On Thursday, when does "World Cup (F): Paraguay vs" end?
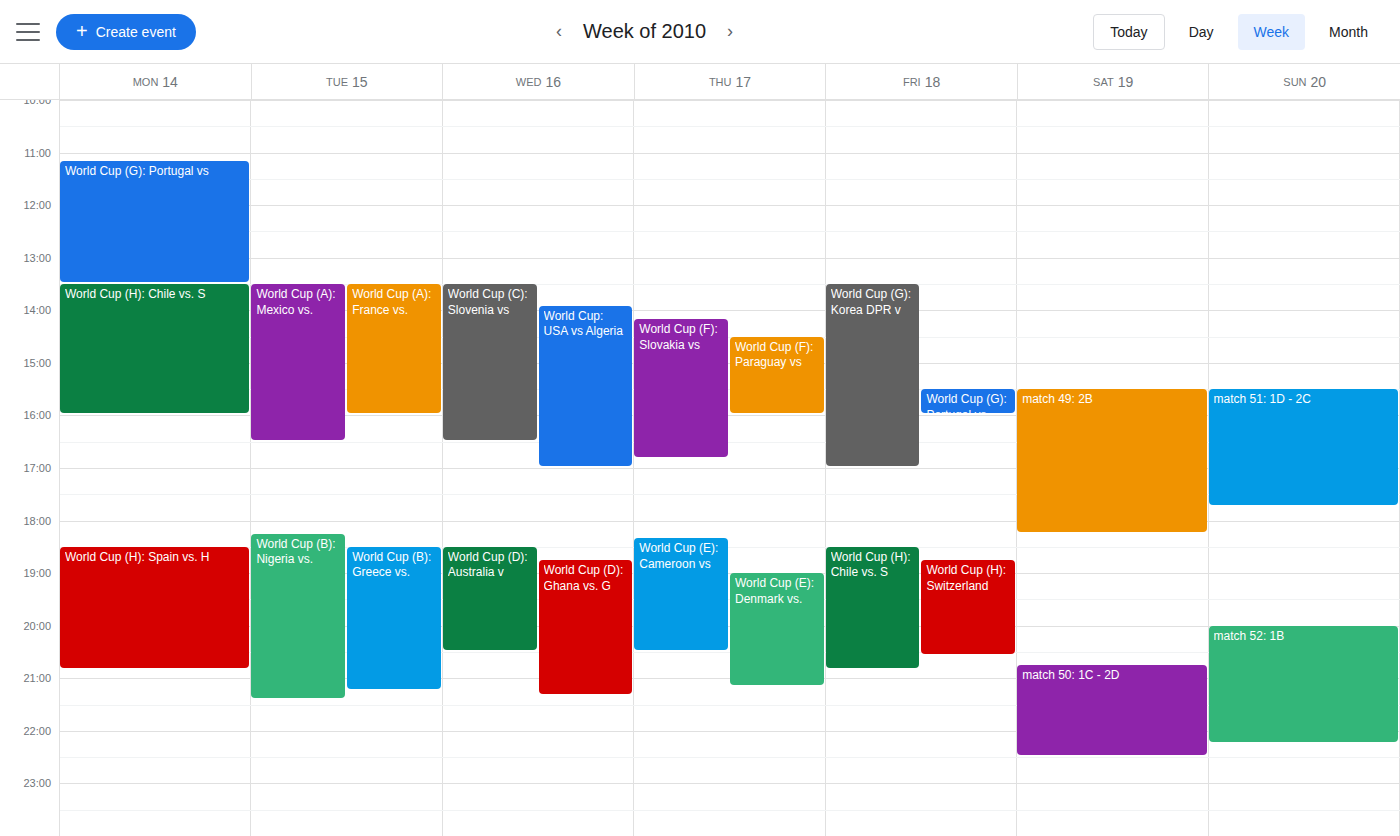
4:00 PM